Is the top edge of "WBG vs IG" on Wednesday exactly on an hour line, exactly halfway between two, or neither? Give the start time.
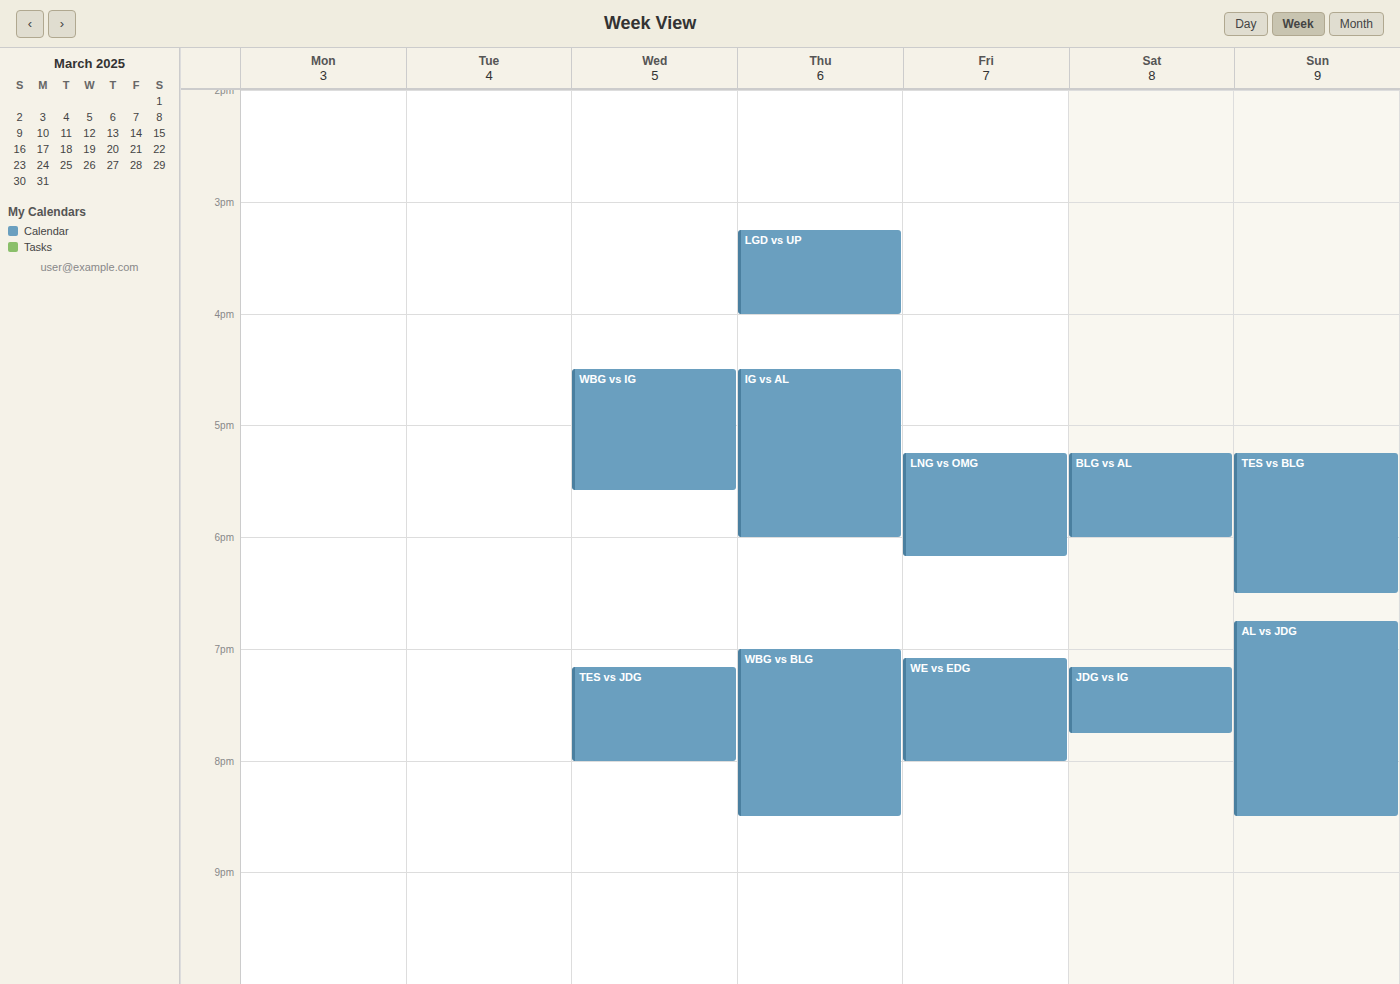
4:30 PM -- halfway between the 4 PM and 5 PM lines.